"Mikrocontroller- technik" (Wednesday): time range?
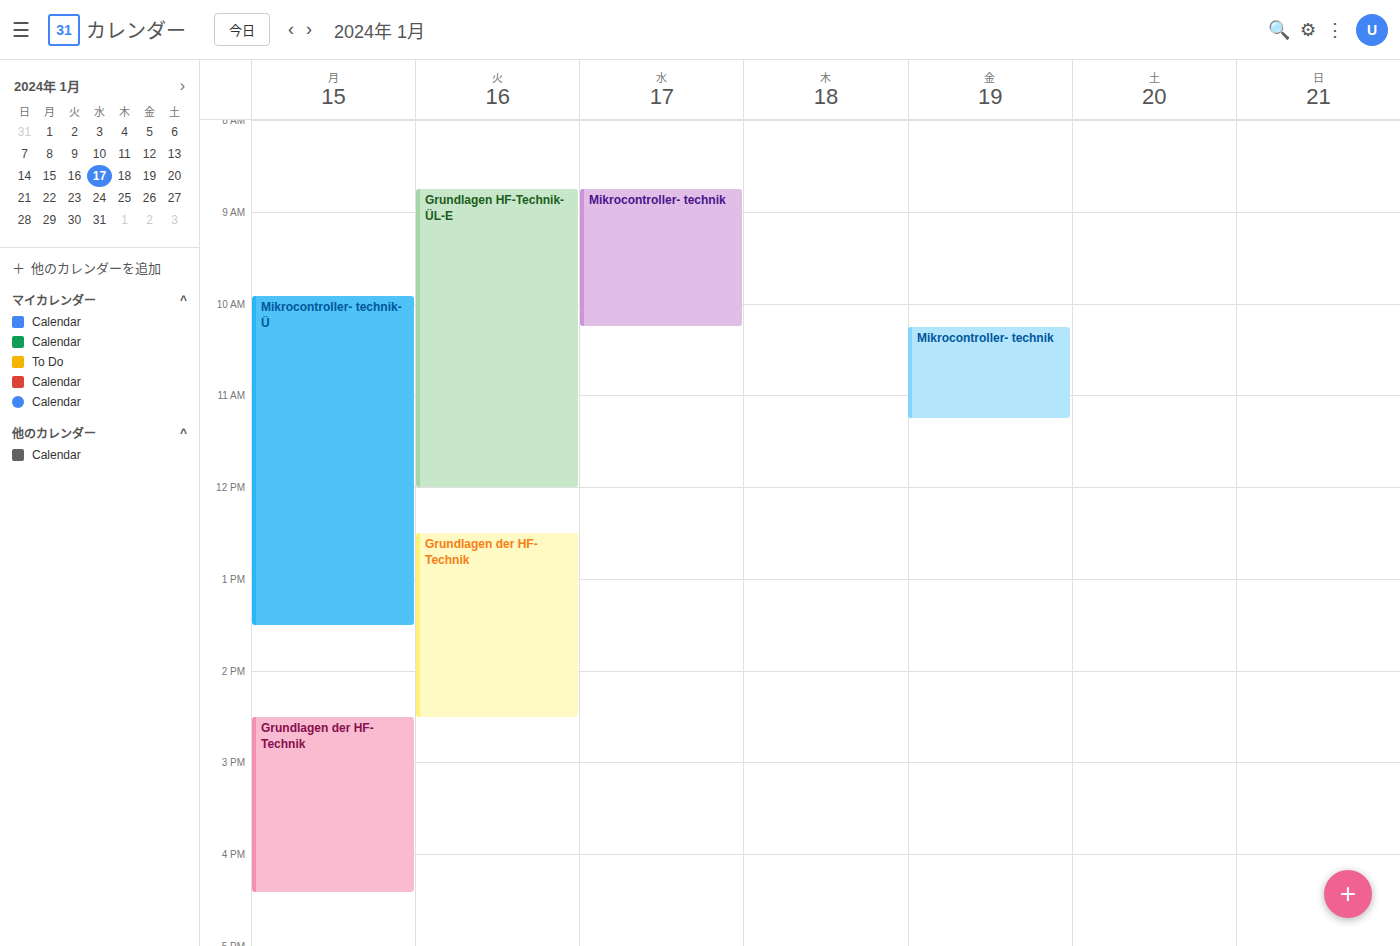
08:45 to 10:15